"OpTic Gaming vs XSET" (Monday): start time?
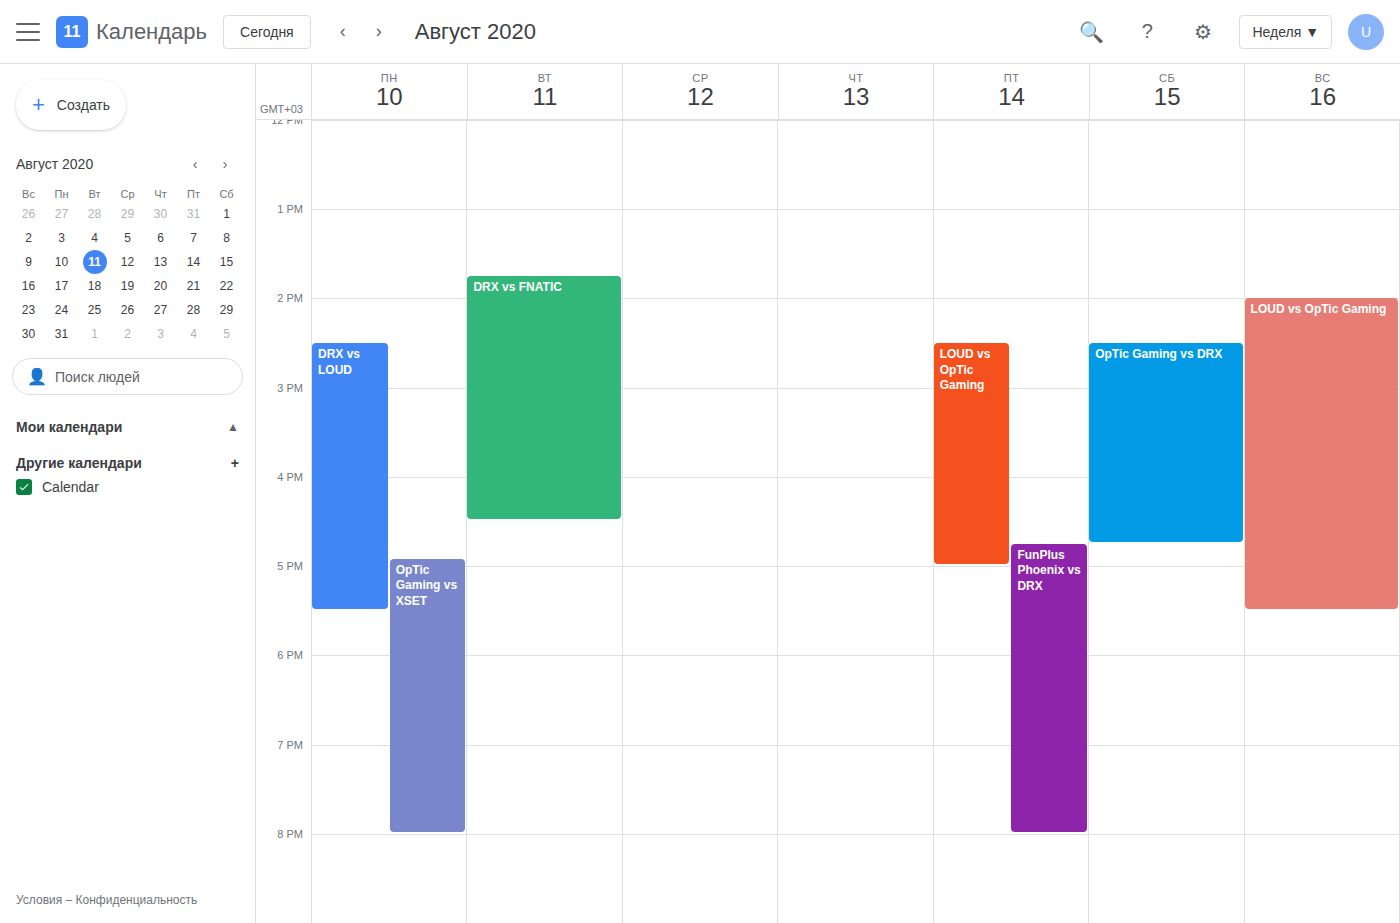
16:55